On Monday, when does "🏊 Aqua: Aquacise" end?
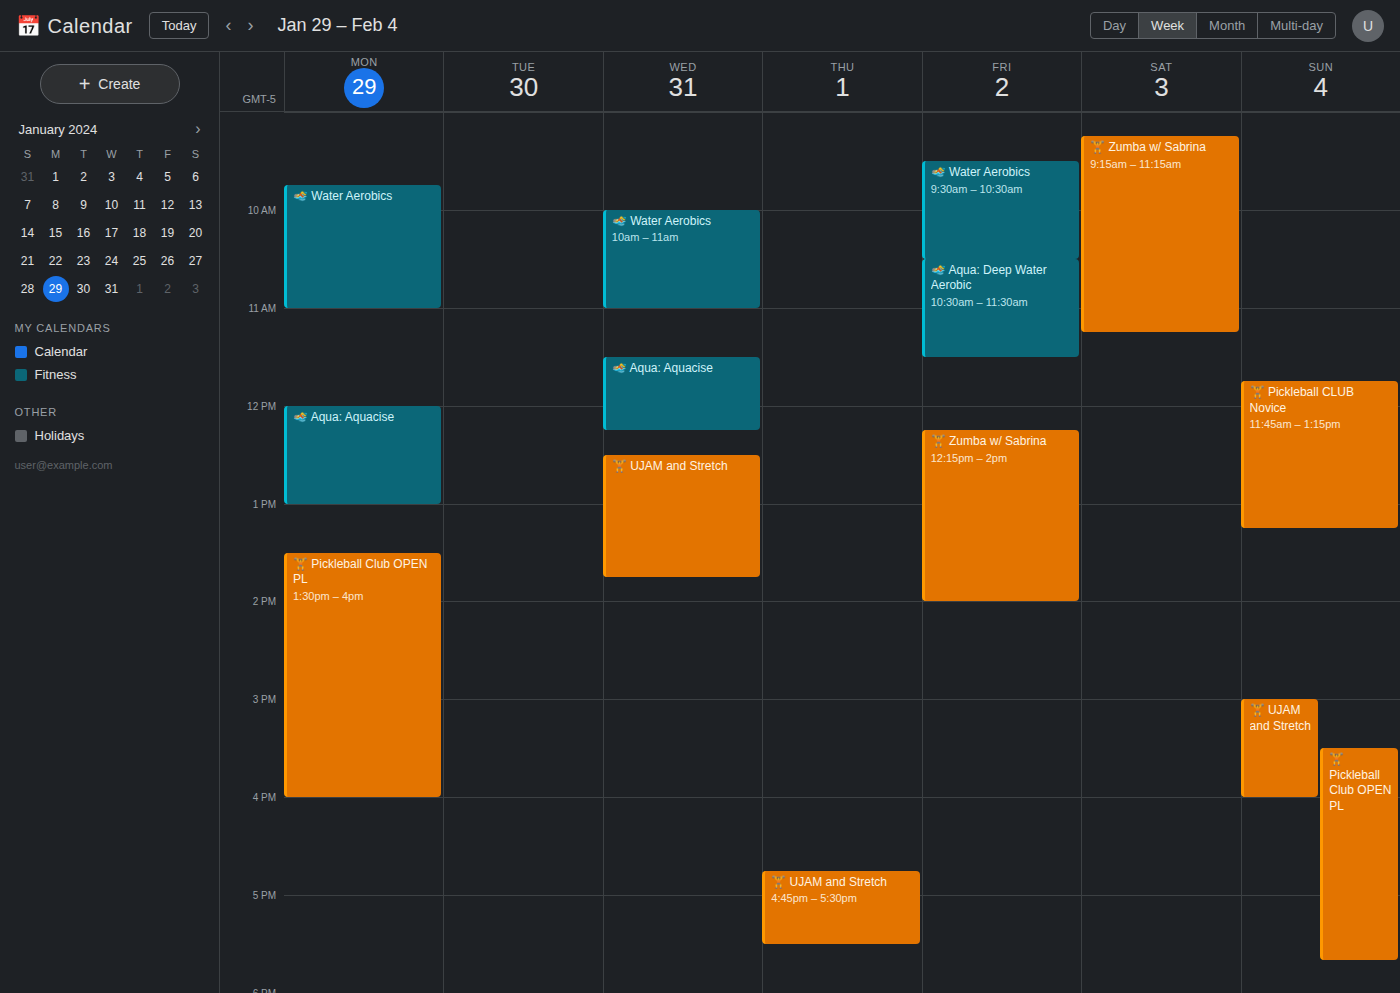
1:00 PM